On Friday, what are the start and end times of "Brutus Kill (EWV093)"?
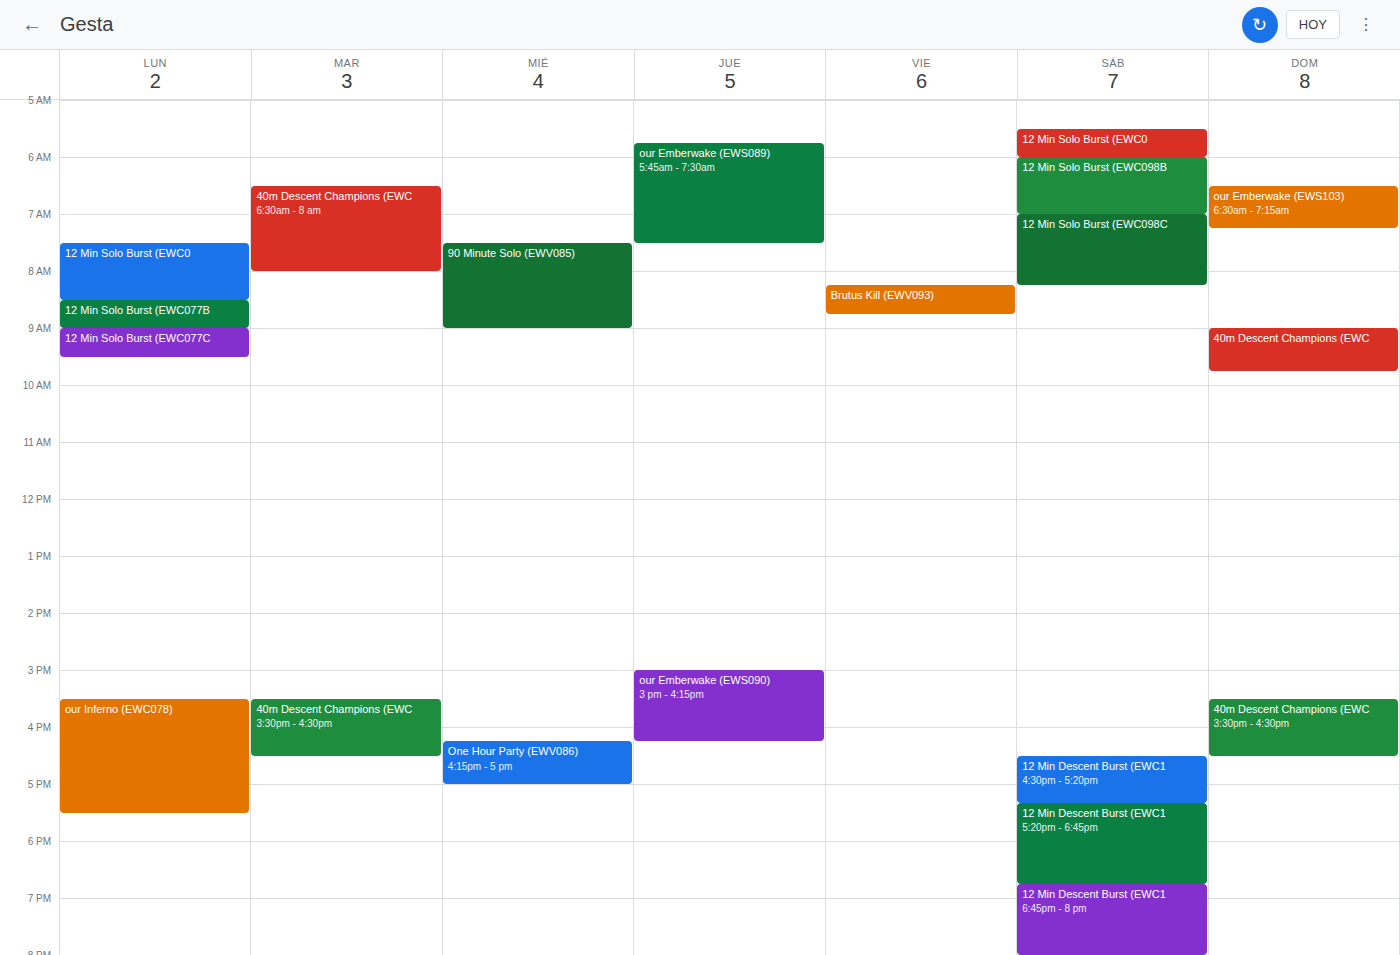
8:15 AM to 8:45 AM